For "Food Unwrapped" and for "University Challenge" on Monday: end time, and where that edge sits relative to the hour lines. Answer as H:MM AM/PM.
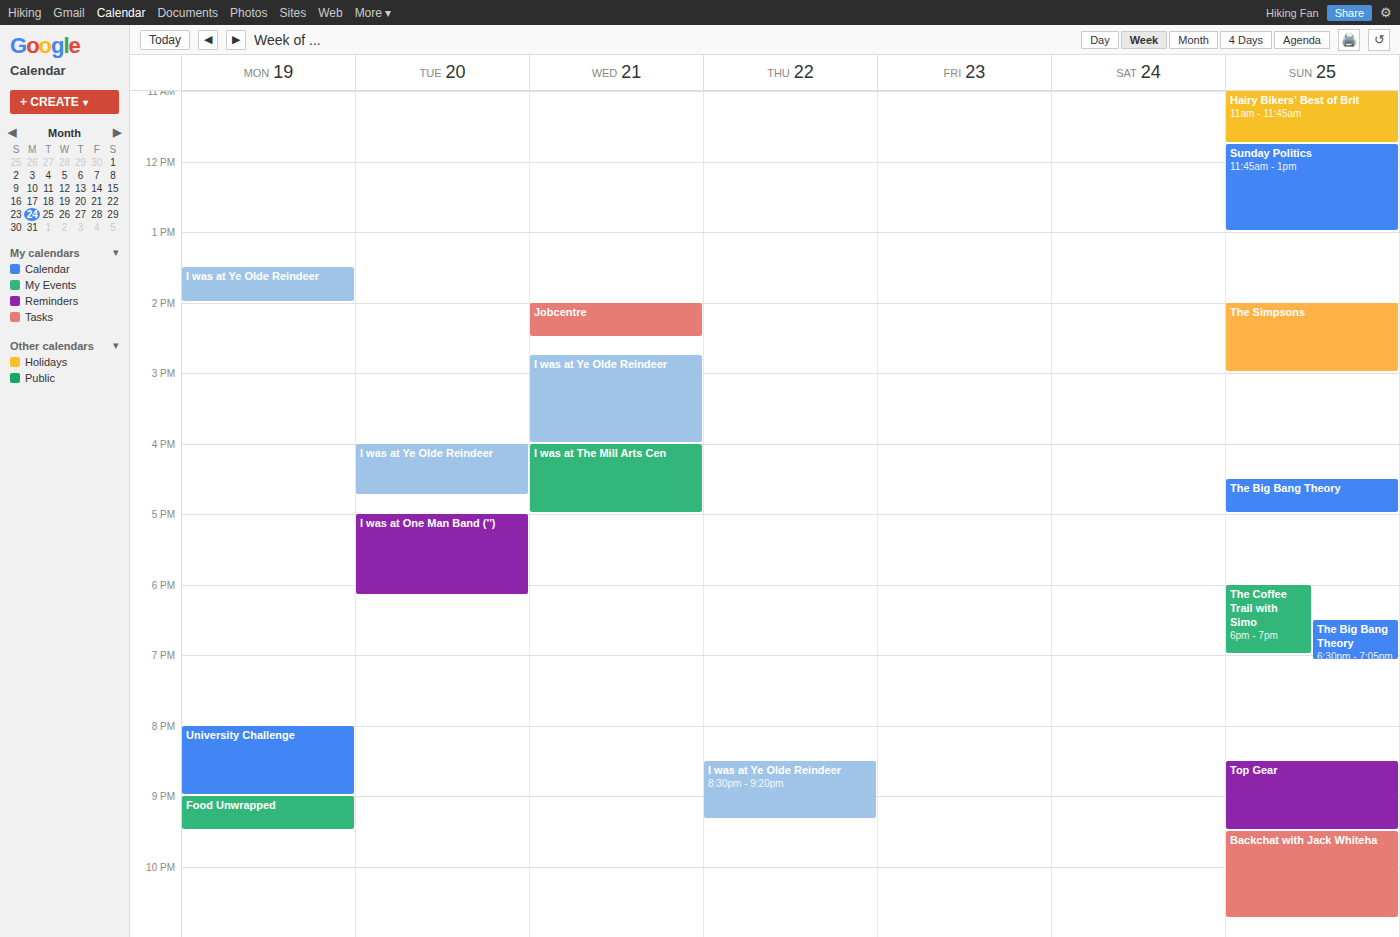
"Food Unwrapped": 9:30 PM, halfway between the 9 PM and 10 PM lines. "University Challenge": 9:00 PM, exactly on the 9 PM line.